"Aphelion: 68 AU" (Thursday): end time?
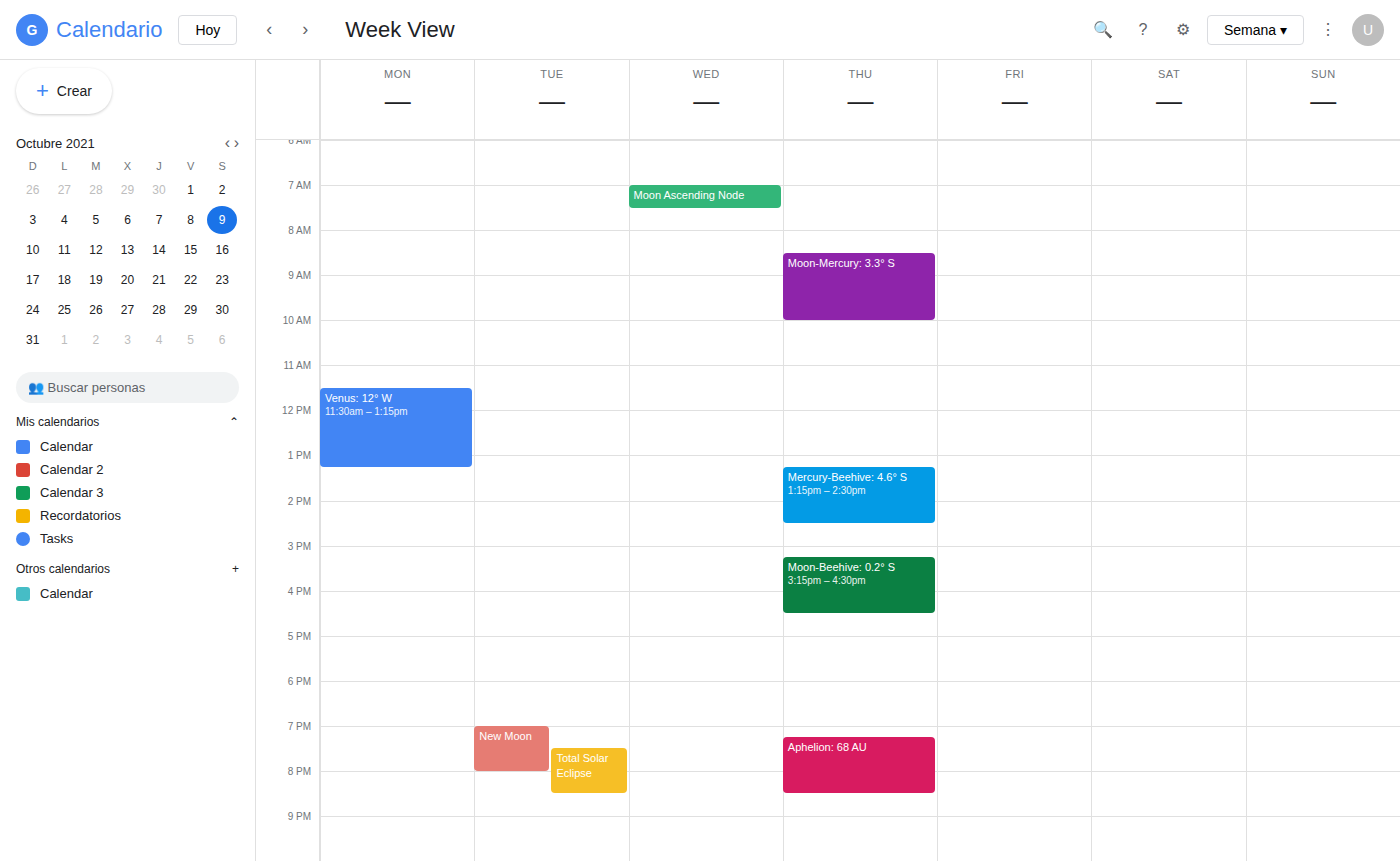
20:30